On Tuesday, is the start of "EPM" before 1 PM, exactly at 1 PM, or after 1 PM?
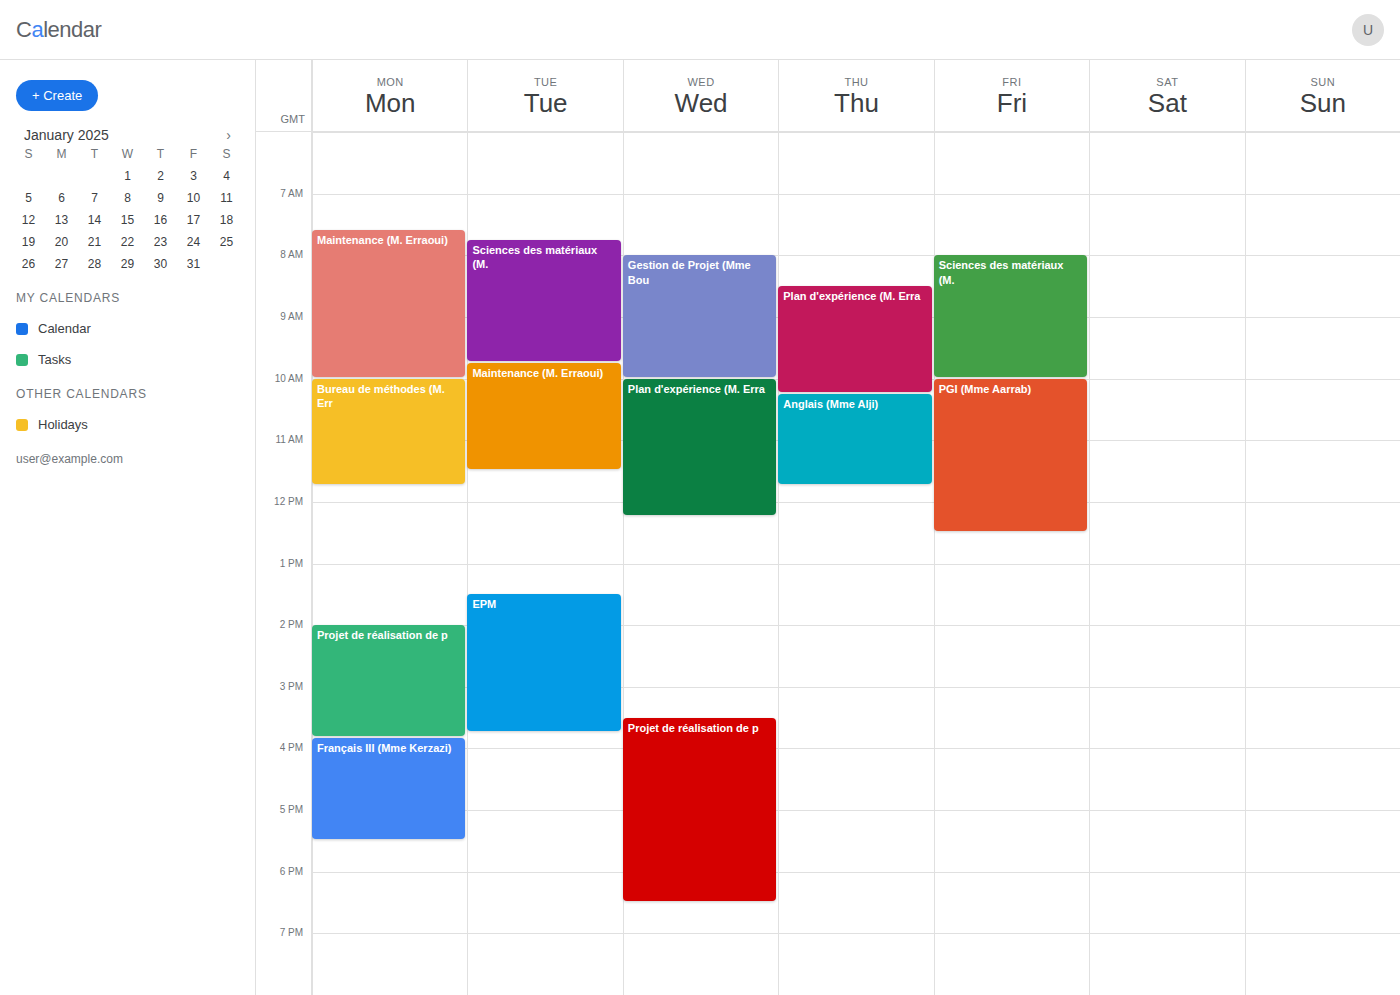
1:30 PM -- after 1 PM, 30 minutes below the 1 PM line.